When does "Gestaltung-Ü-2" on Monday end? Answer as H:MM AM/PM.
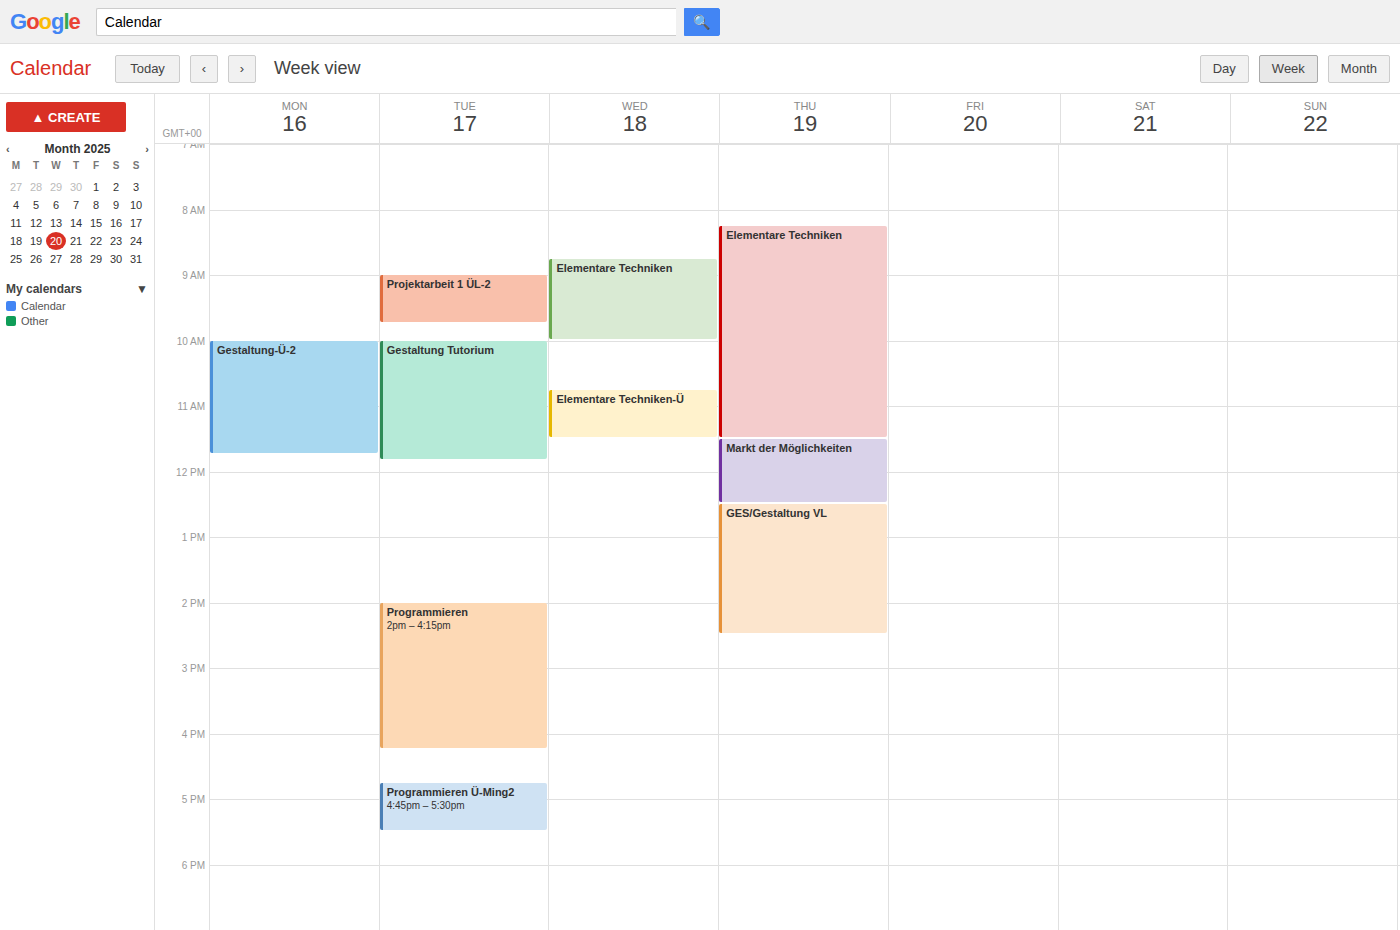
11:45 AM